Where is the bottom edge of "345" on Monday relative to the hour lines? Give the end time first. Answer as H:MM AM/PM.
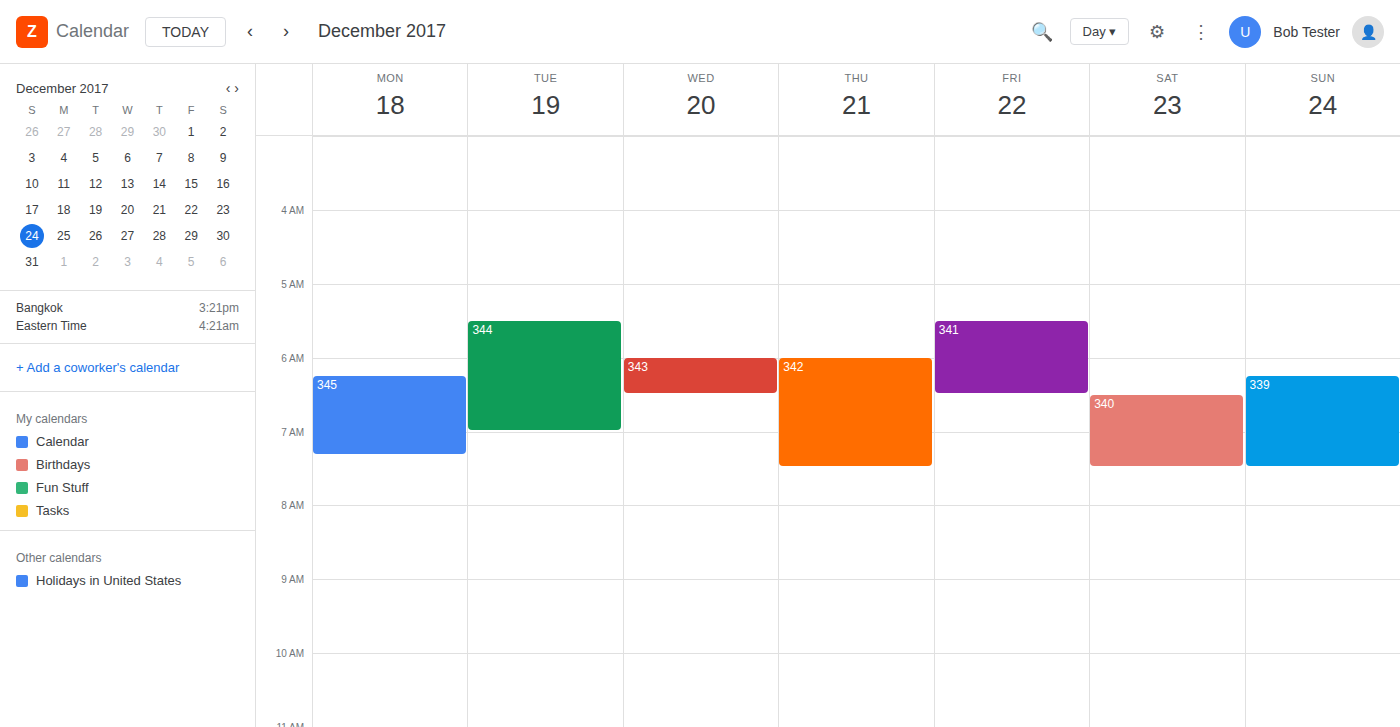
7:20 AM -- neither: 20 minutes below the 7 AM line and 40 minutes above the 8 AM line.